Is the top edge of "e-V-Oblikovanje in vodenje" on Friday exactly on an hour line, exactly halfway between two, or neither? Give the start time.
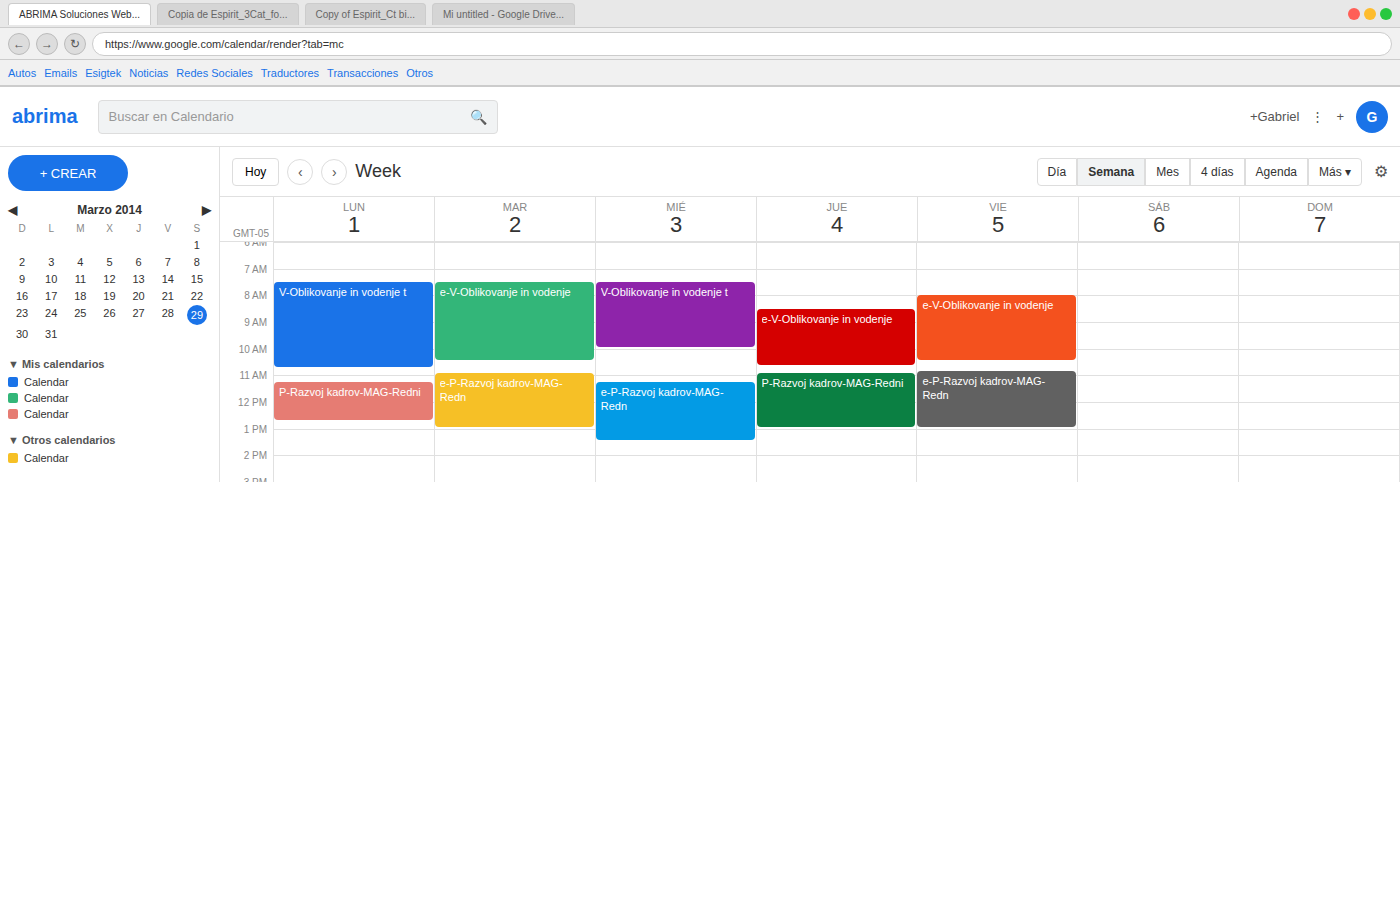
8:00 AM -- exactly on the 8 AM line.